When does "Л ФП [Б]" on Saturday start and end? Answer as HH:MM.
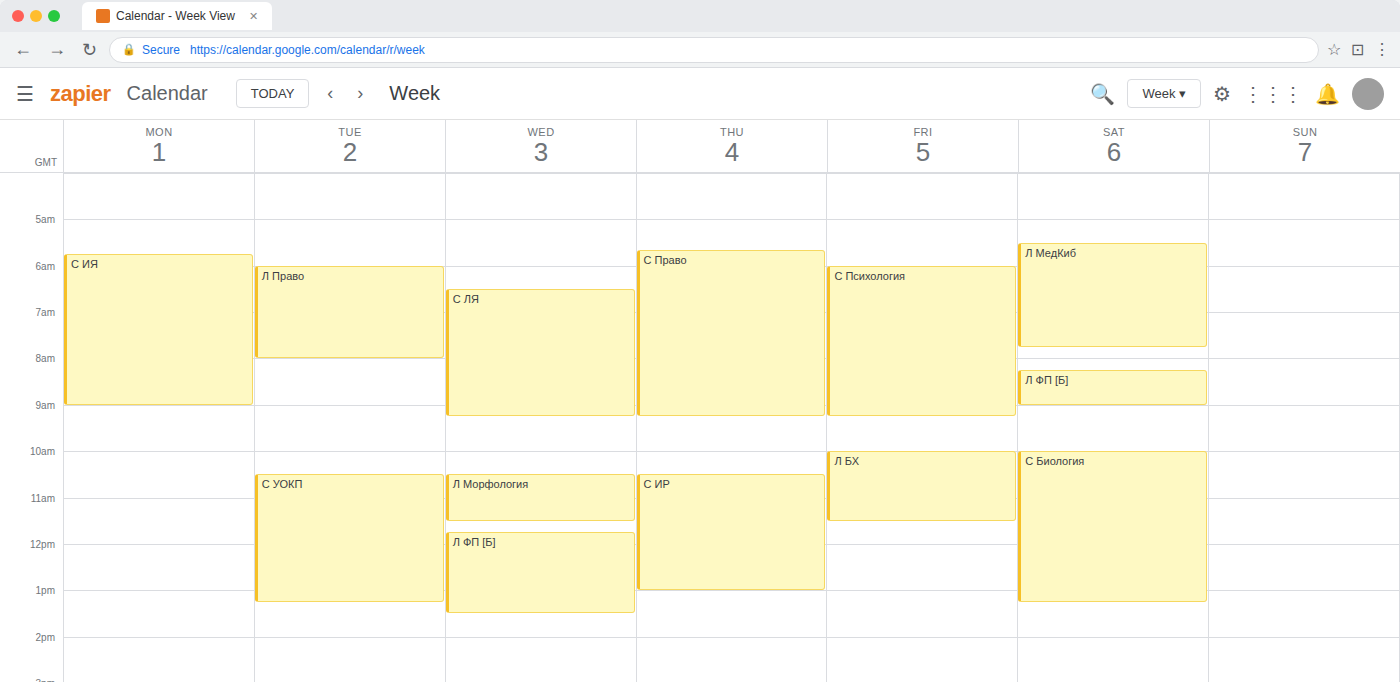
08:15 to 09:00